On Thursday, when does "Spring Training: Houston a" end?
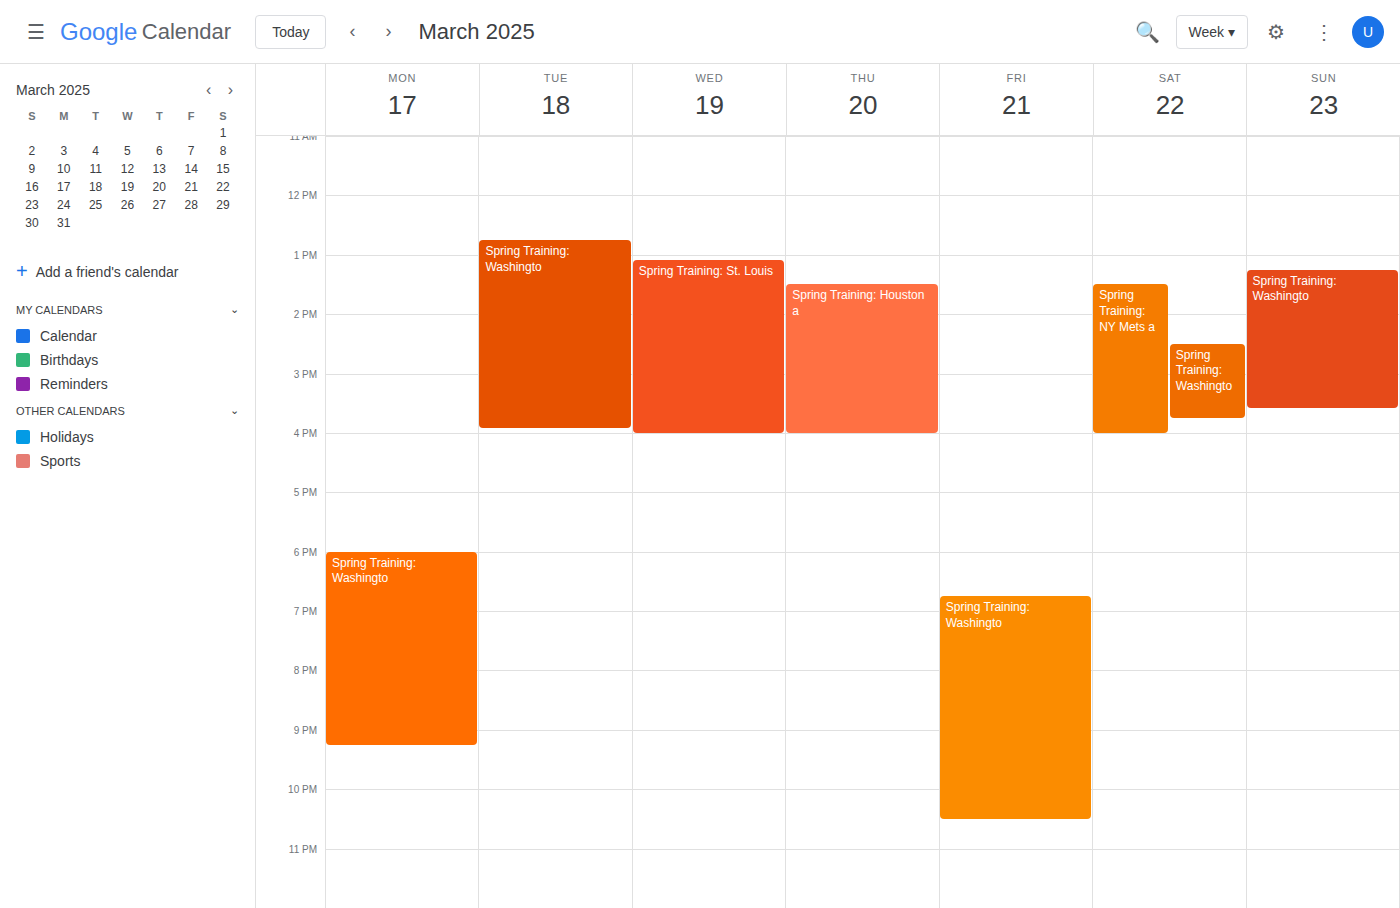
16:00